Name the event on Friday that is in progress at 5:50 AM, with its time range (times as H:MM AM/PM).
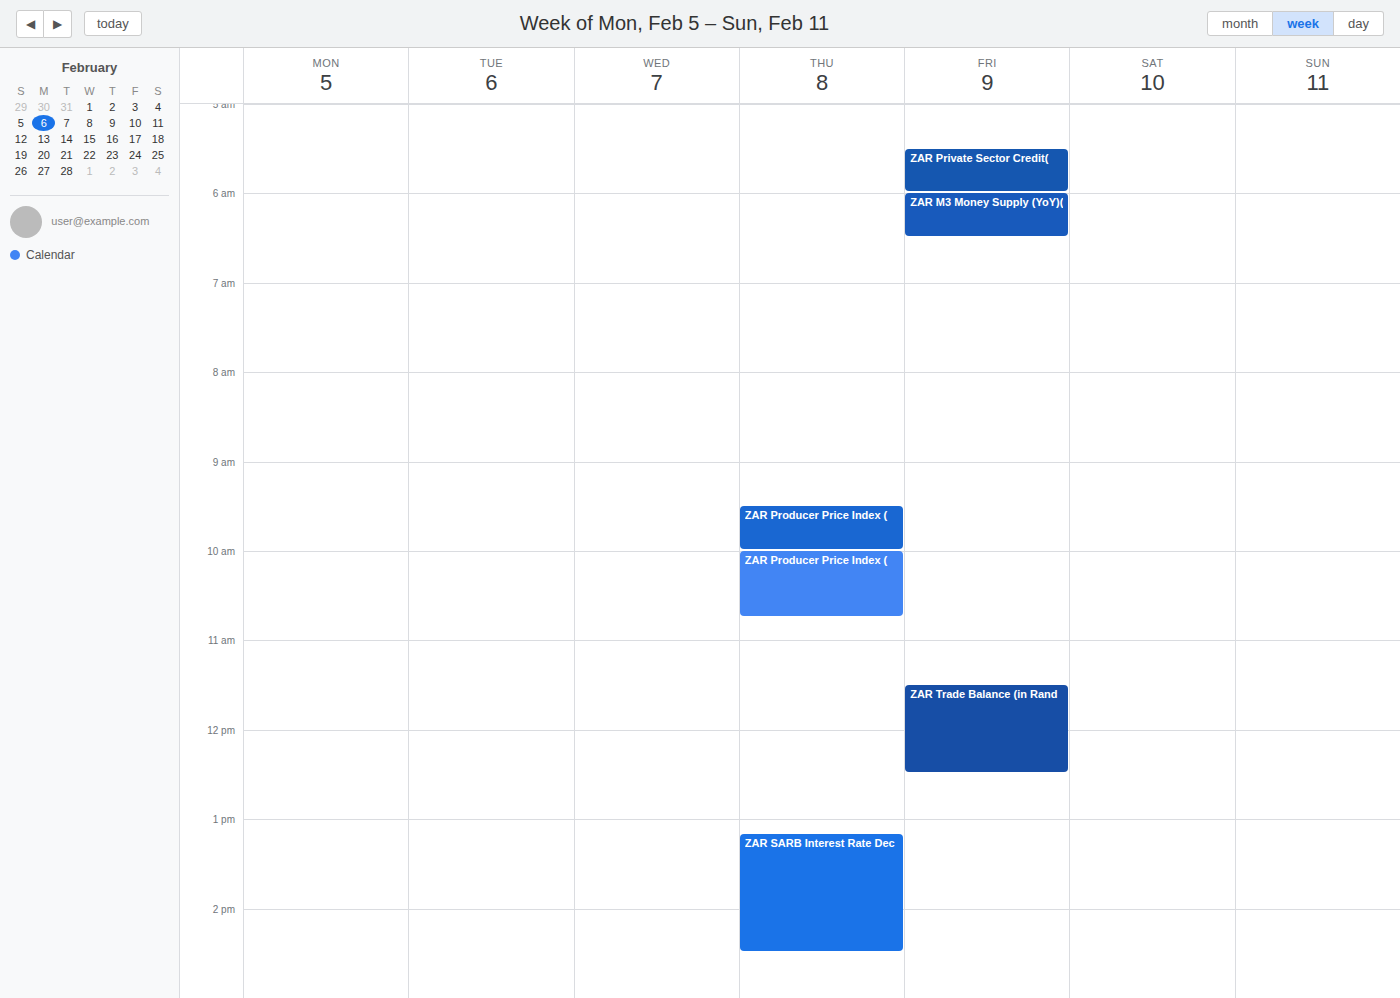
"ZAR Private Sector Credit(", 5:30 AM to 6:00 AM